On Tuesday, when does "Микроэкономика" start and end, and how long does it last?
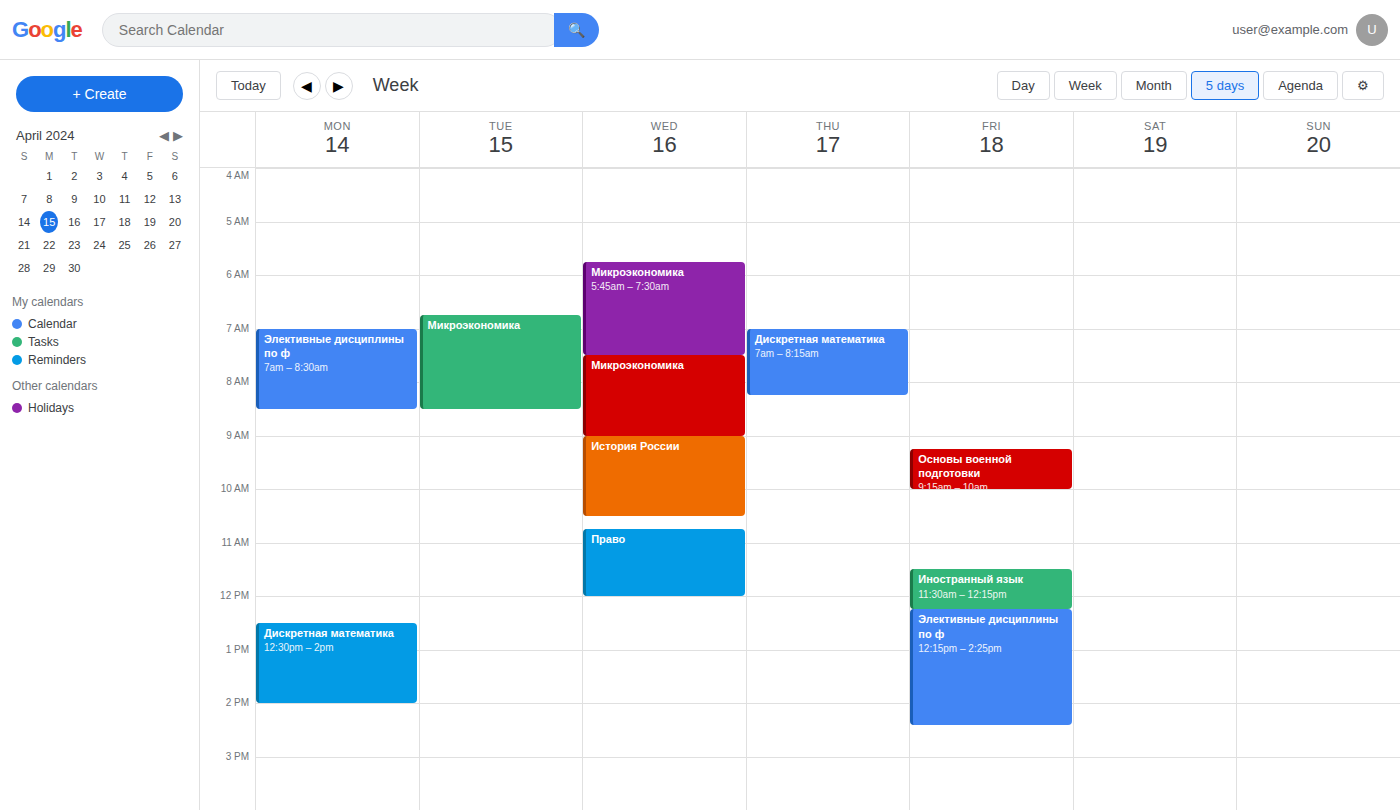
6:45 AM to 8:30 AM, 1 hour 45 minutes